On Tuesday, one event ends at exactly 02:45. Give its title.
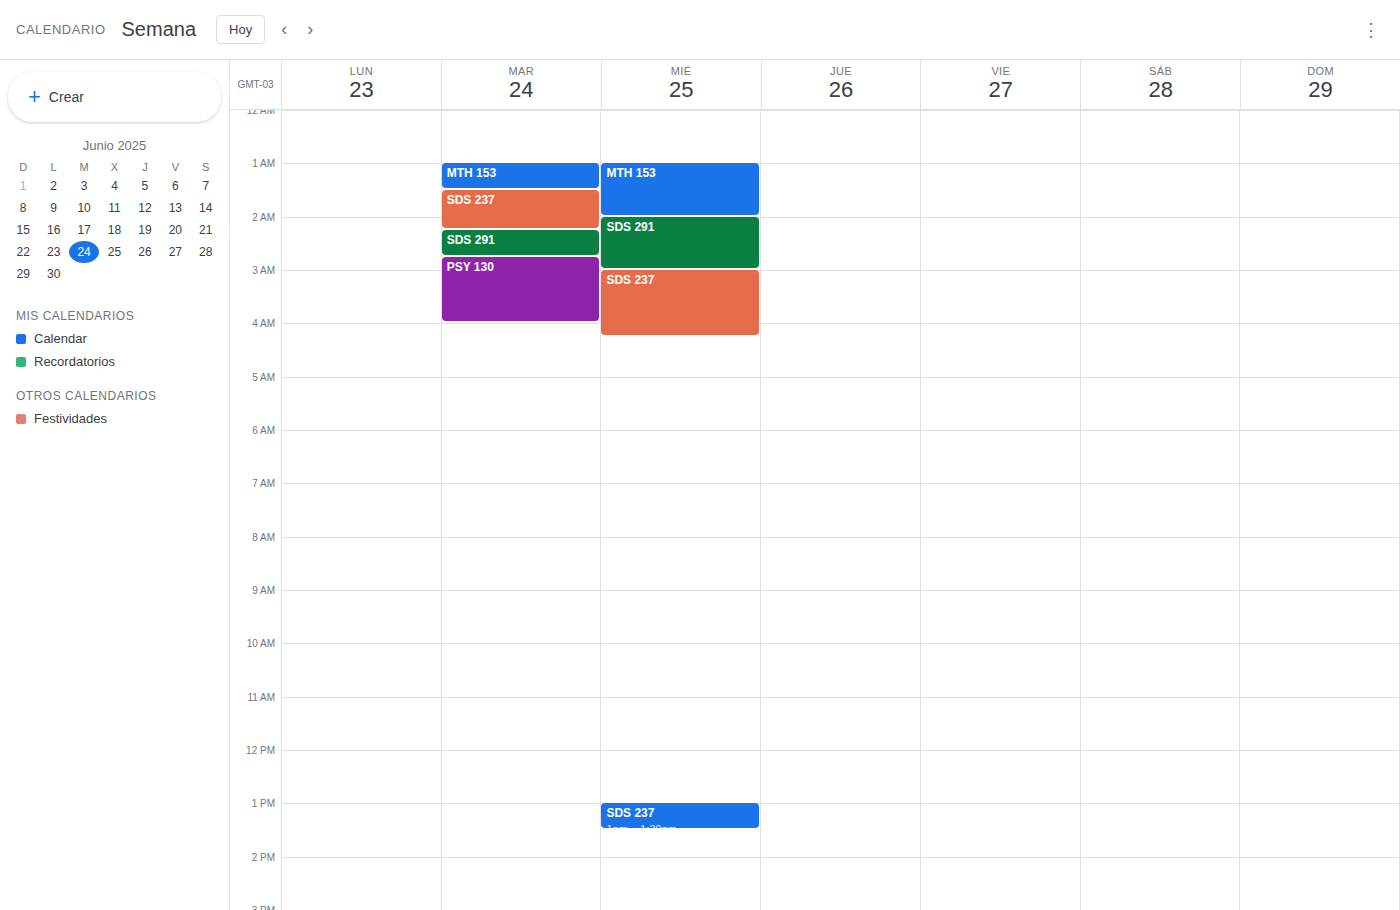
"SDS 291"